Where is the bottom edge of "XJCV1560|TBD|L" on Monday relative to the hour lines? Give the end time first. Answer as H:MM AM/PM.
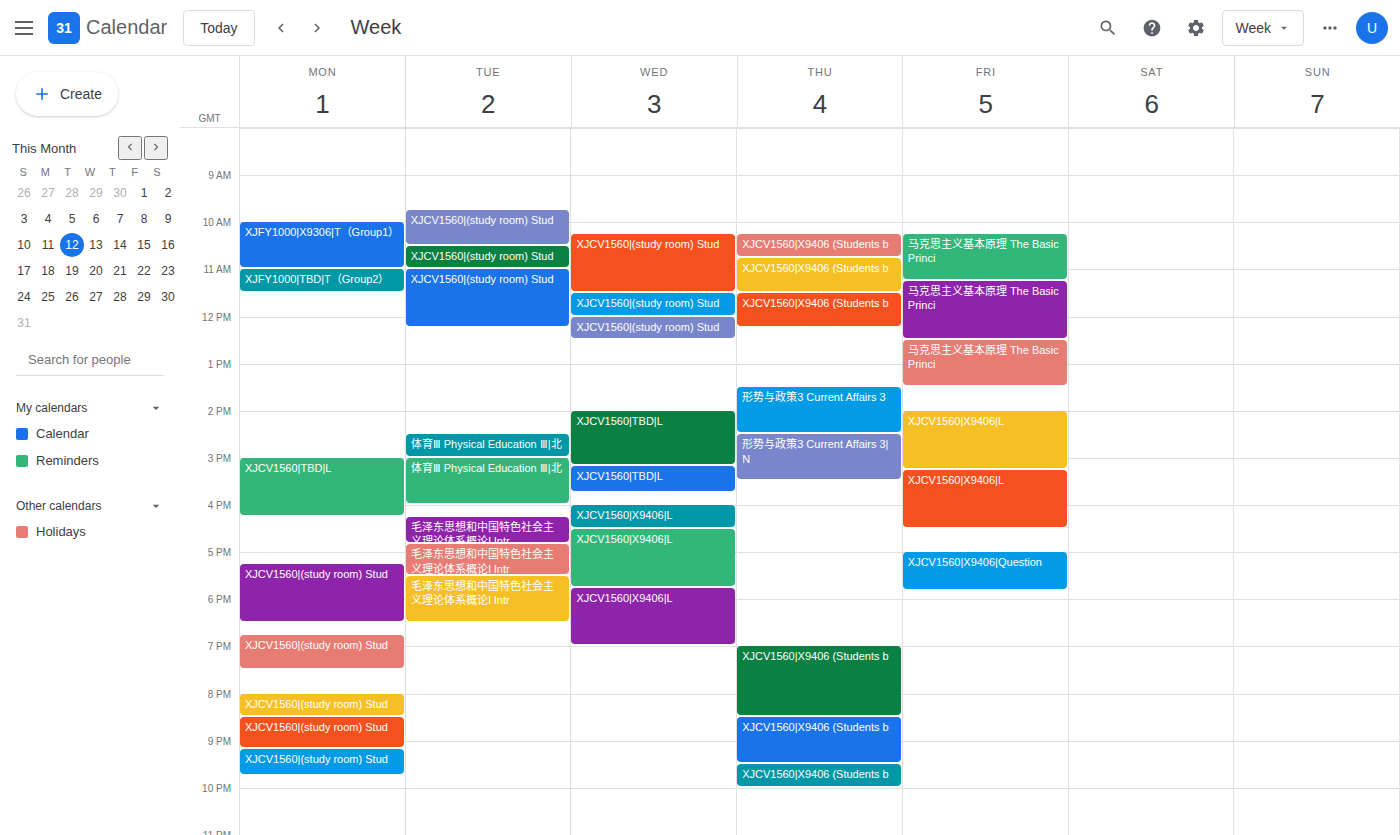
4:15 PM -- neither: a quarter of the way from the 4 PM line to the 5 PM line.